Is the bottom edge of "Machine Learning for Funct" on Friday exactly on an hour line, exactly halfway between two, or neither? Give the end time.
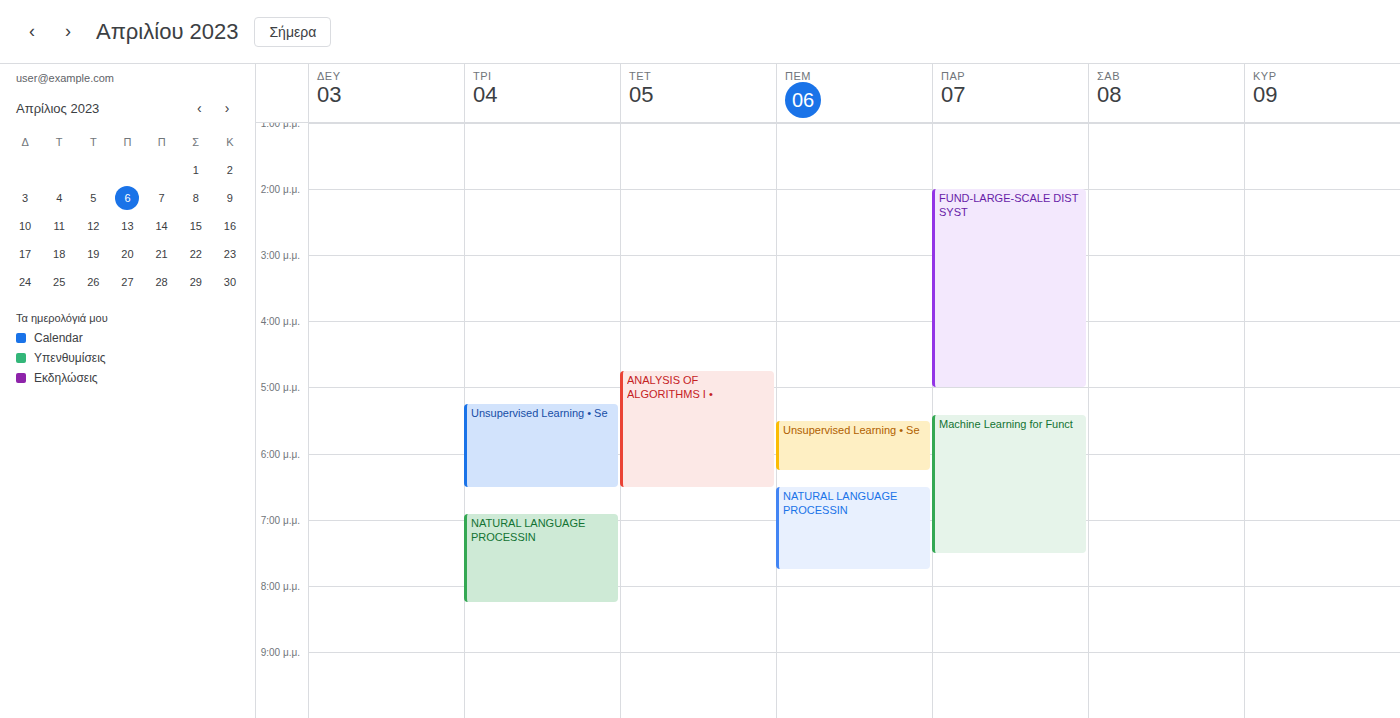
7:30 PM -- halfway between the 7 PM and 8 PM lines.